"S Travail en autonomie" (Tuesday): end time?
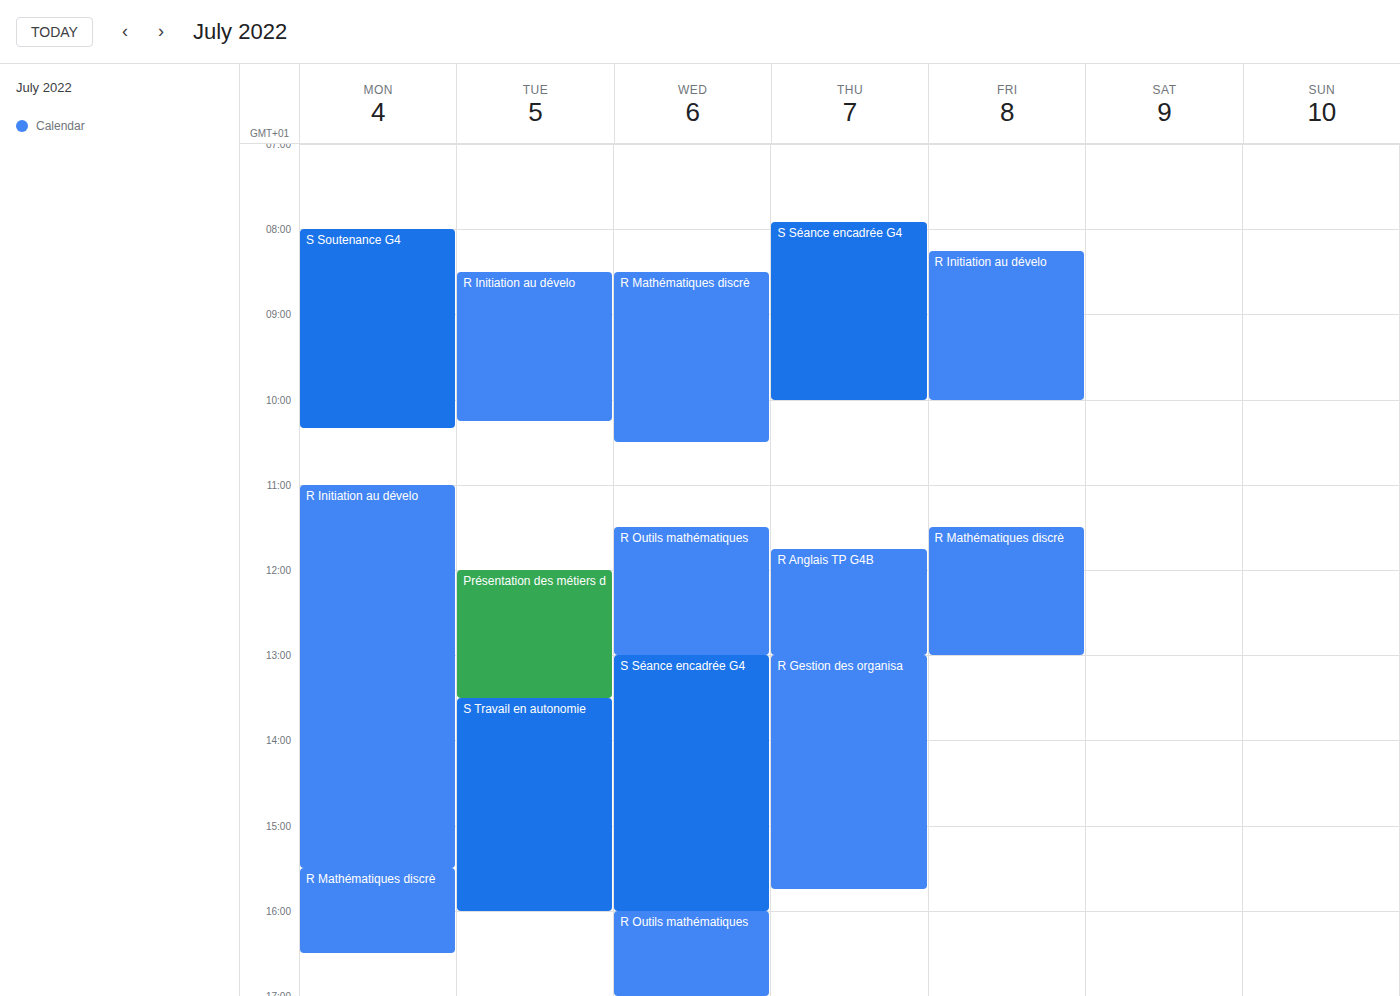
16:00